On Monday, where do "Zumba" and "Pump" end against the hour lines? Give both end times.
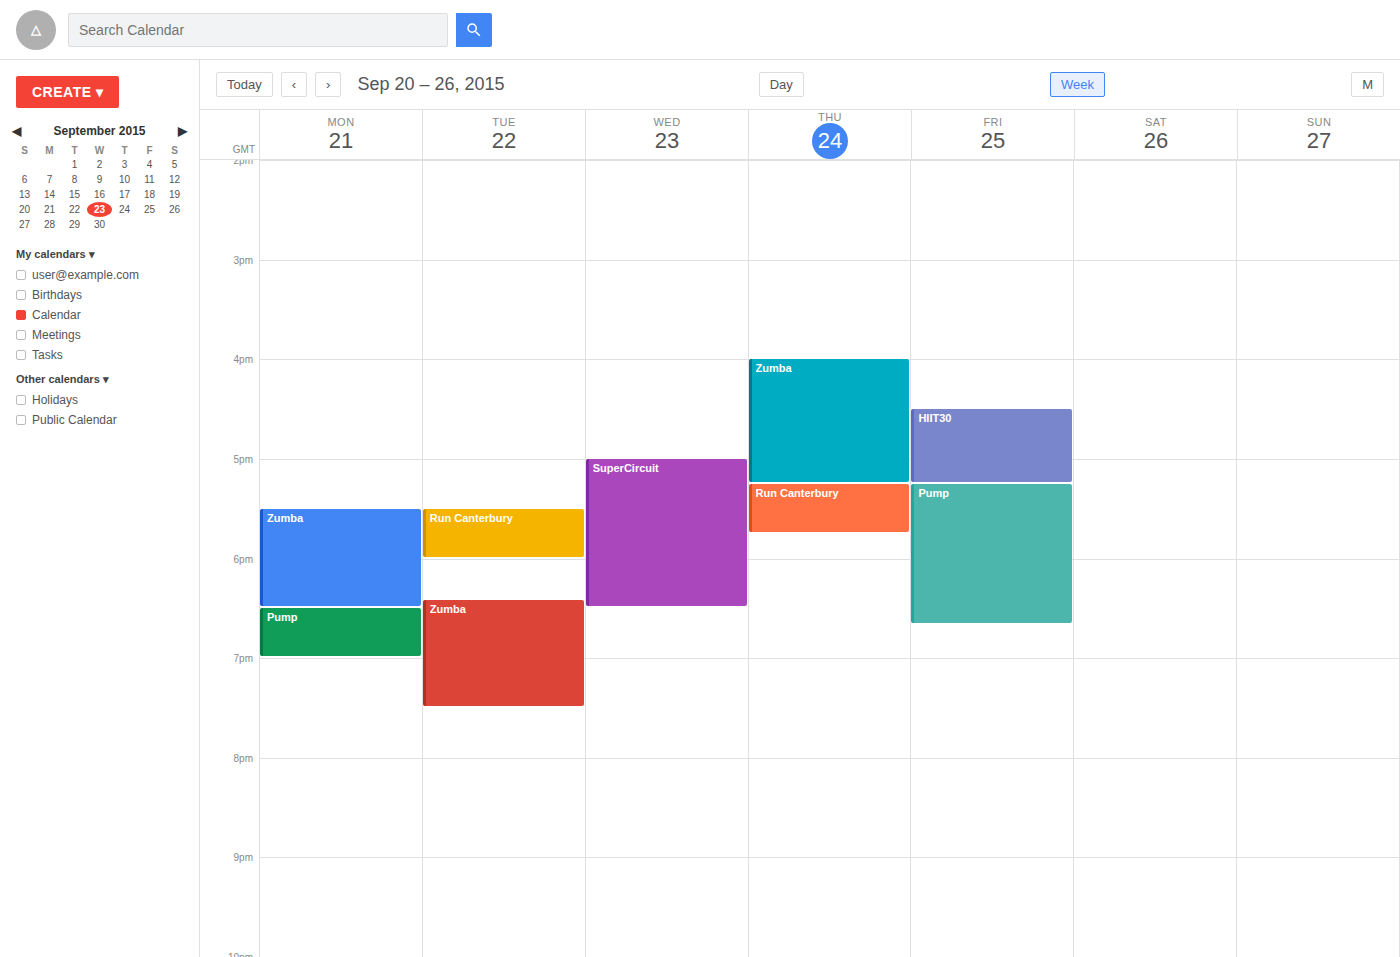
"Zumba": 6:30 PM, halfway between the 6 PM and 7 PM lines. "Pump": 7:00 PM, exactly on the 7 PM line.